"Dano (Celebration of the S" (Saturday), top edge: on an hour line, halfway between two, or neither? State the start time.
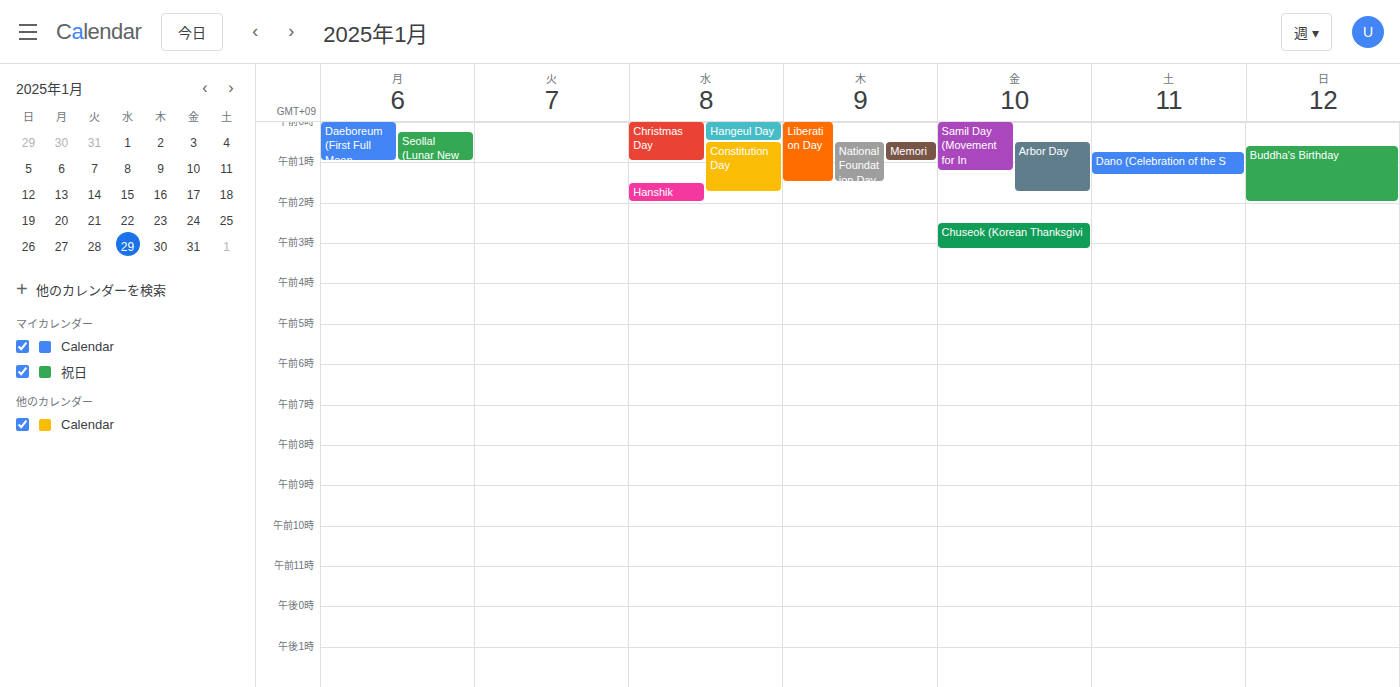
12:45 AM -- neither: three quarters of the way from the 12 AM line to the 1 AM line.